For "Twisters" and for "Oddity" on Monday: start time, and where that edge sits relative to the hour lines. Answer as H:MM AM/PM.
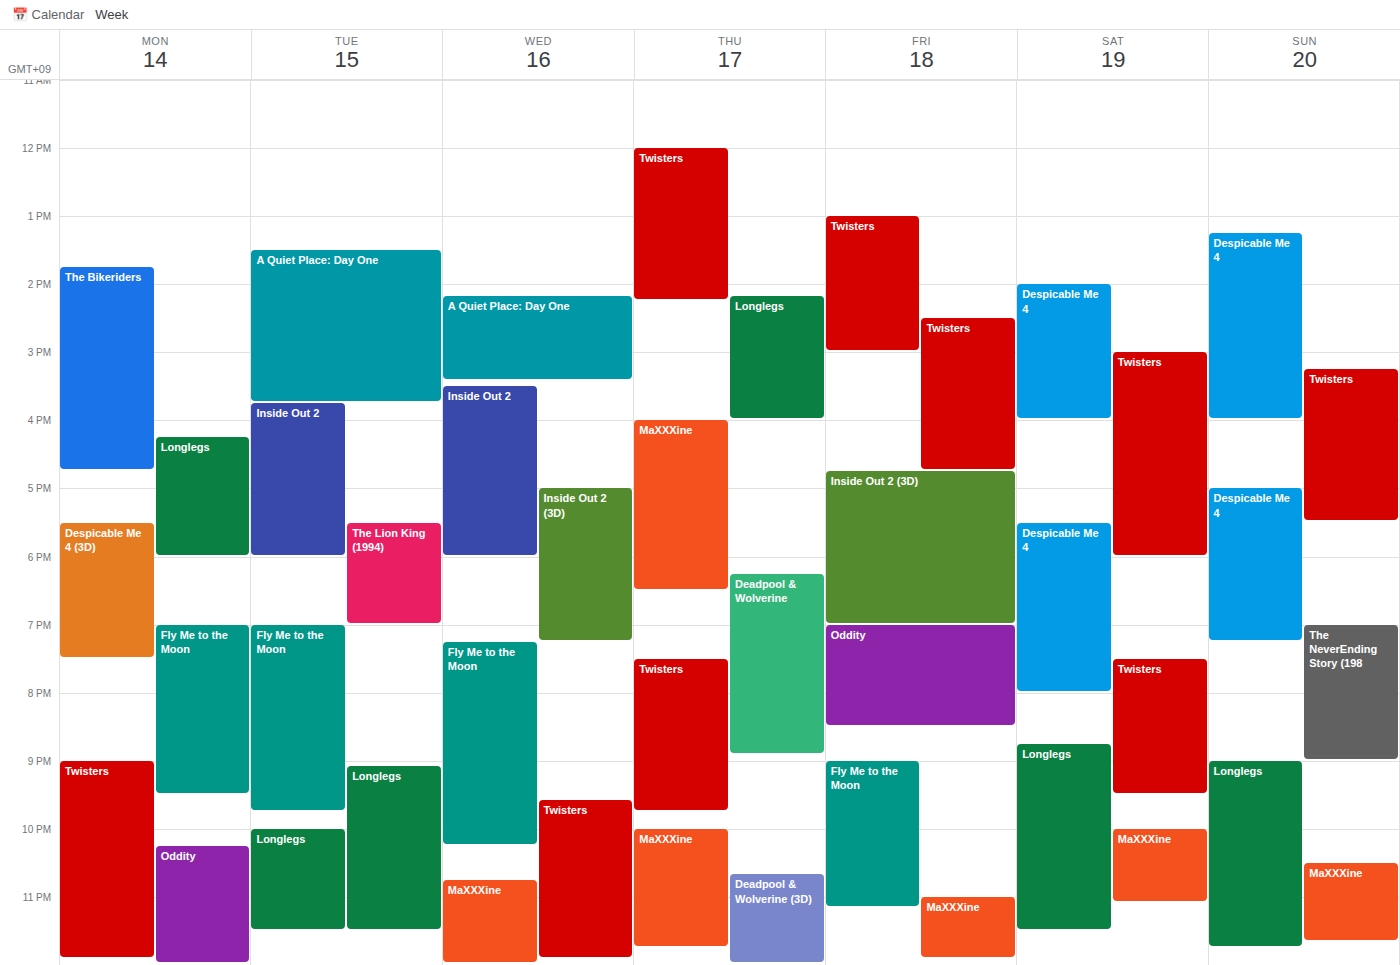
"Twisters": 9:00 PM, exactly on the 9 PM line. "Oddity": 10:15 PM, neither: a quarter of the way from the 10 PM line to the 11 PM line.